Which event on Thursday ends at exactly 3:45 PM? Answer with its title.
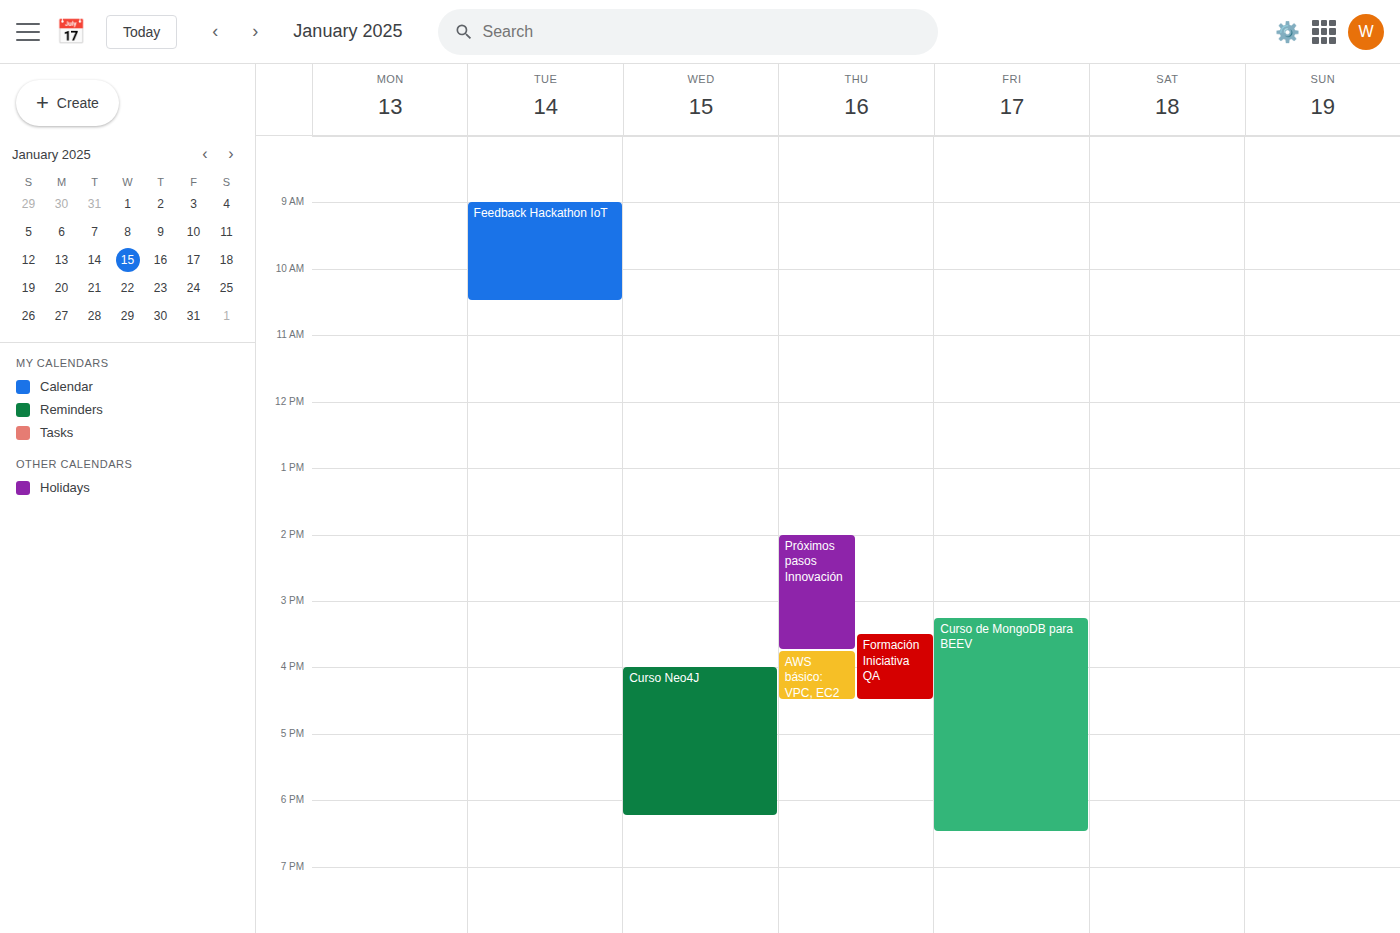
"Próximos pasos Innovación"